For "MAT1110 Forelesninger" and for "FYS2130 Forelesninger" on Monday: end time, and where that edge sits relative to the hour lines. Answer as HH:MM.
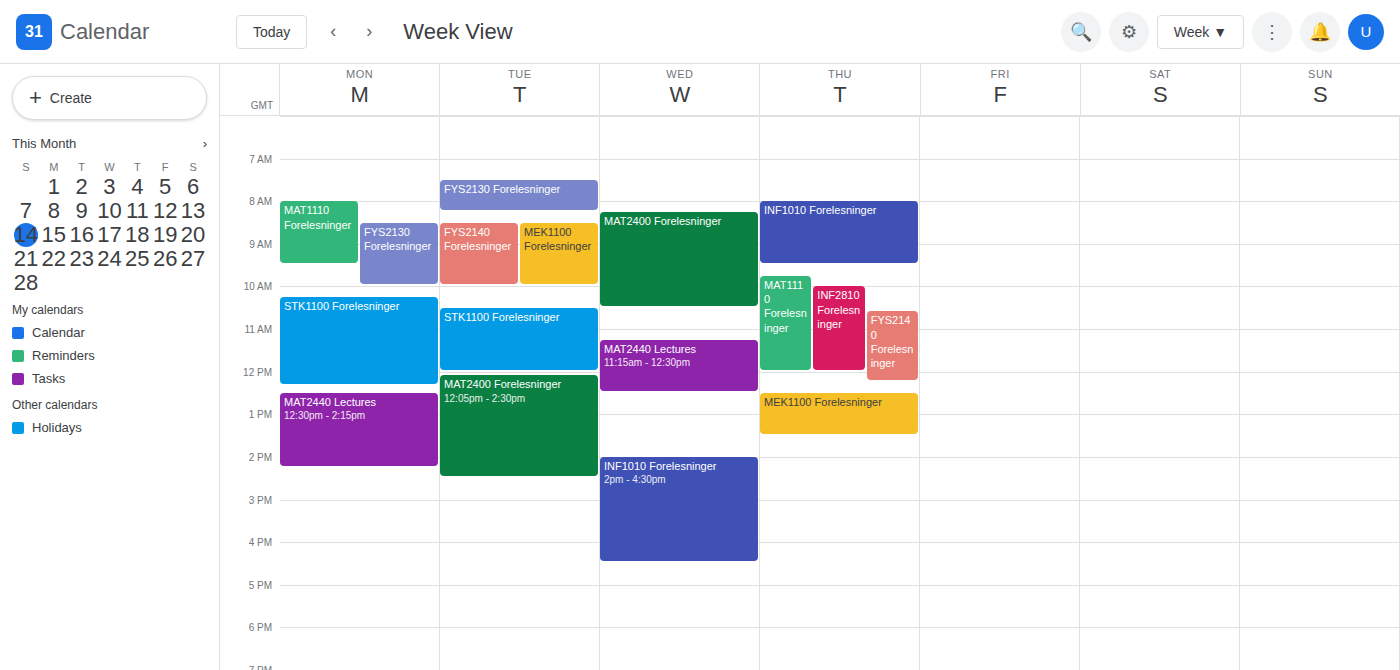
"MAT1110 Forelesninger": 09:30, halfway between the 09:00 and 10:00 lines. "FYS2130 Forelesninger": 10:00, exactly on the 10:00 line.